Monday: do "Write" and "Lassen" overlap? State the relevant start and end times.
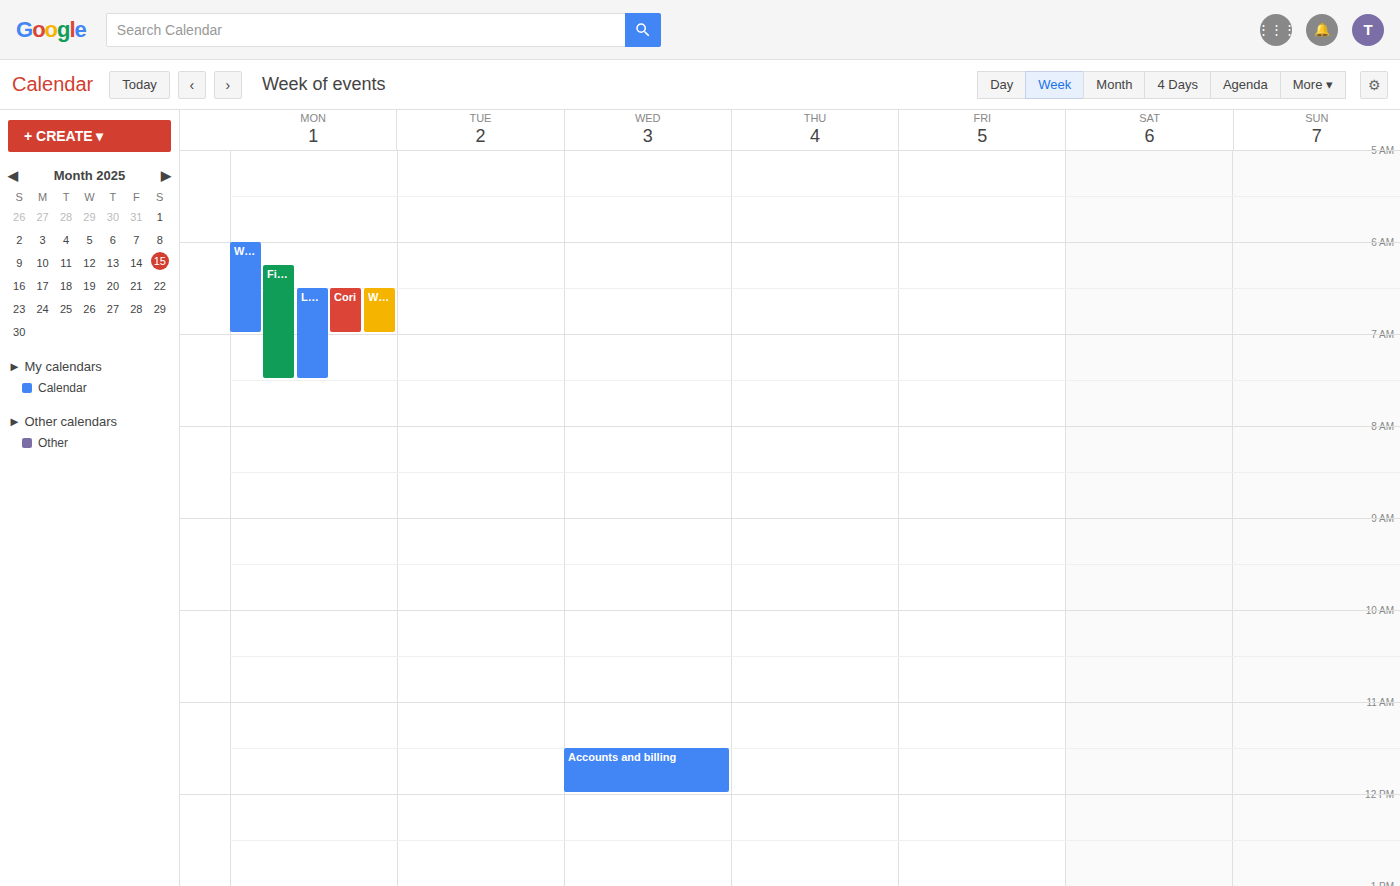
"Lassen" starts at 6:30 AM, before "Write" ends at 7:00 AM -- they overlap.